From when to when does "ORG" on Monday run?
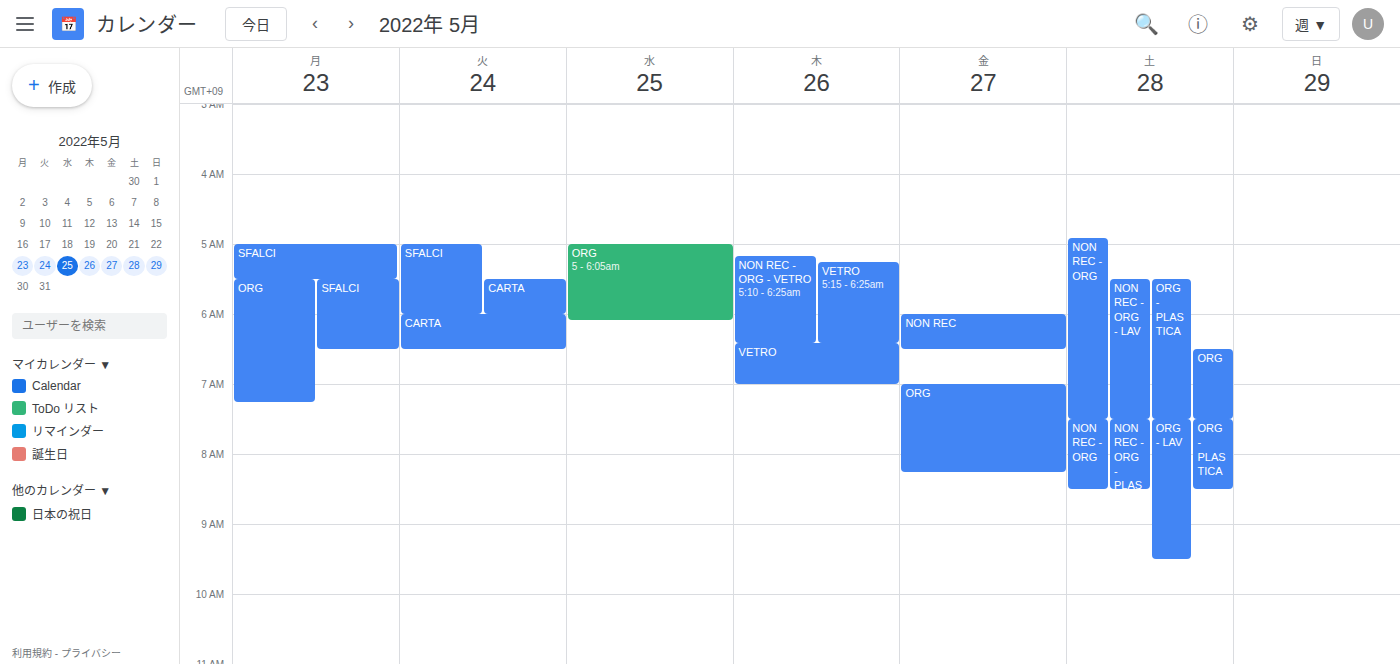
5:30 AM to 7:15 AM